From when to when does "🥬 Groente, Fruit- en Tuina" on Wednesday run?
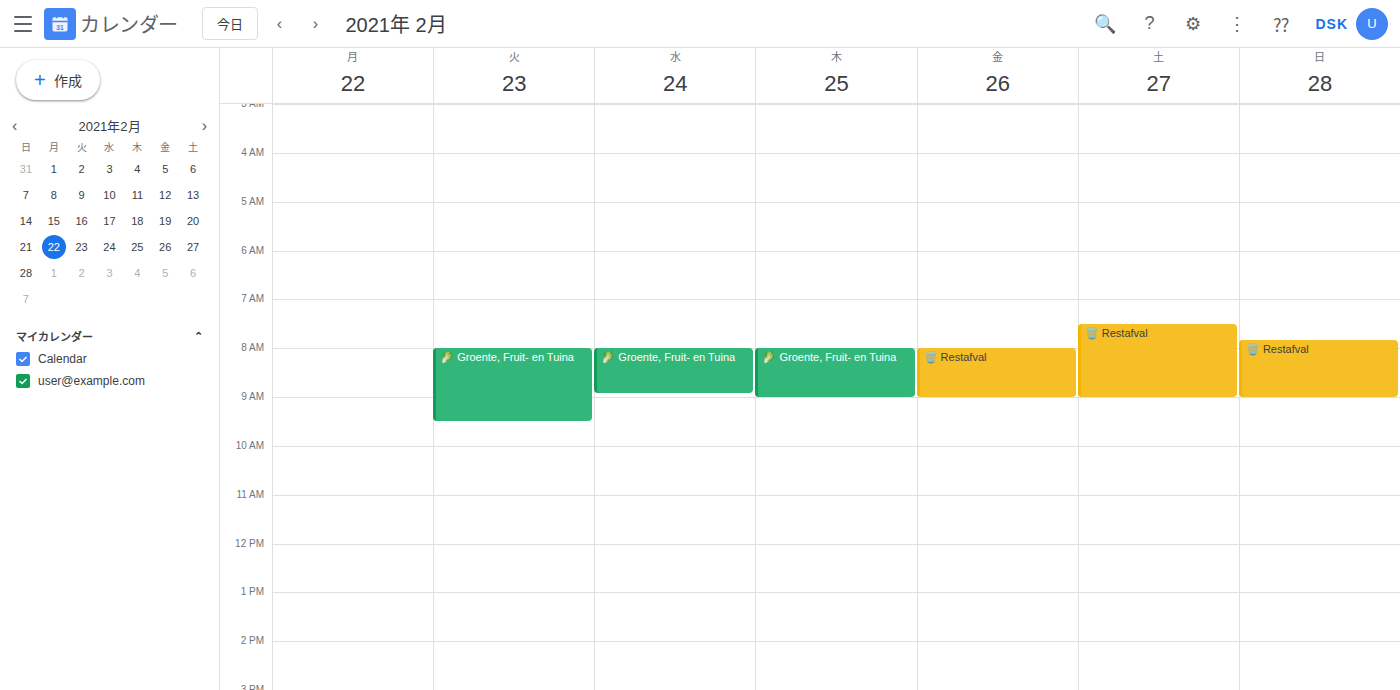
8:00 AM to 8:55 AM